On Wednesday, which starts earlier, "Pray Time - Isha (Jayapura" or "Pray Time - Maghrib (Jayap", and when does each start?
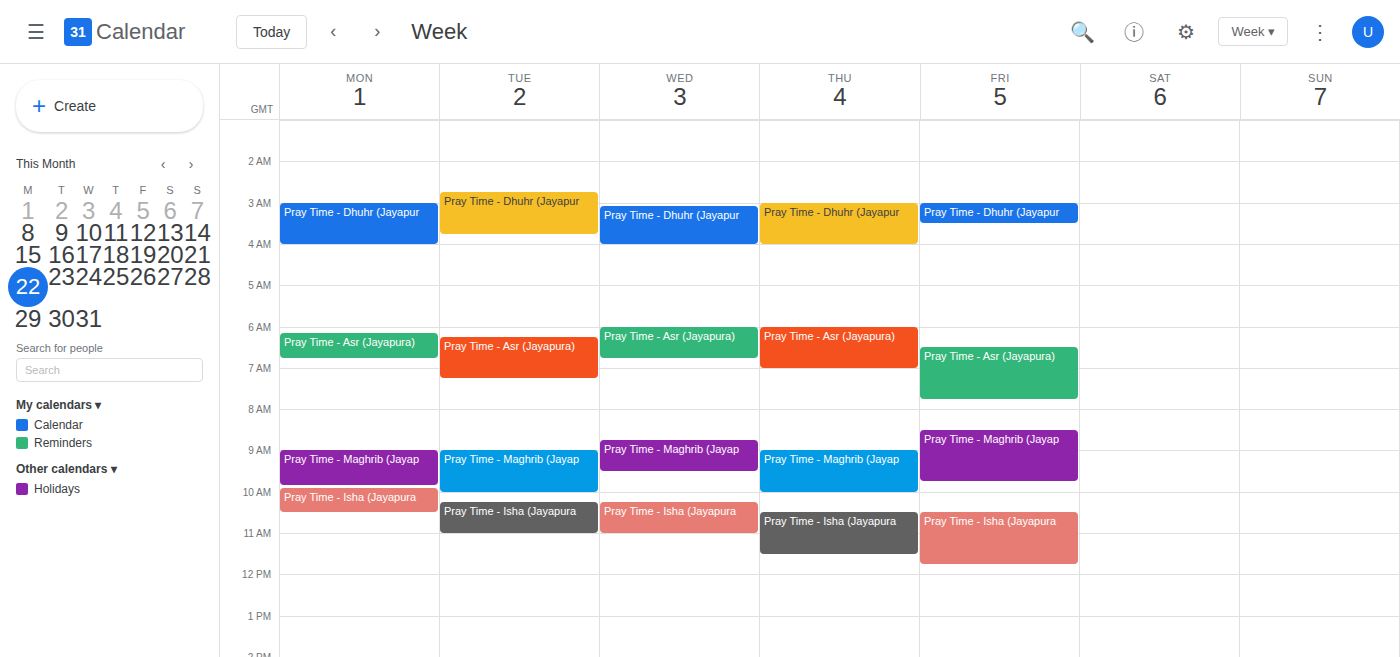
"Pray Time - Maghrib (Jayap" 8:45 AM; "Pray Time - Isha (Jayapura" 10:15 AM.